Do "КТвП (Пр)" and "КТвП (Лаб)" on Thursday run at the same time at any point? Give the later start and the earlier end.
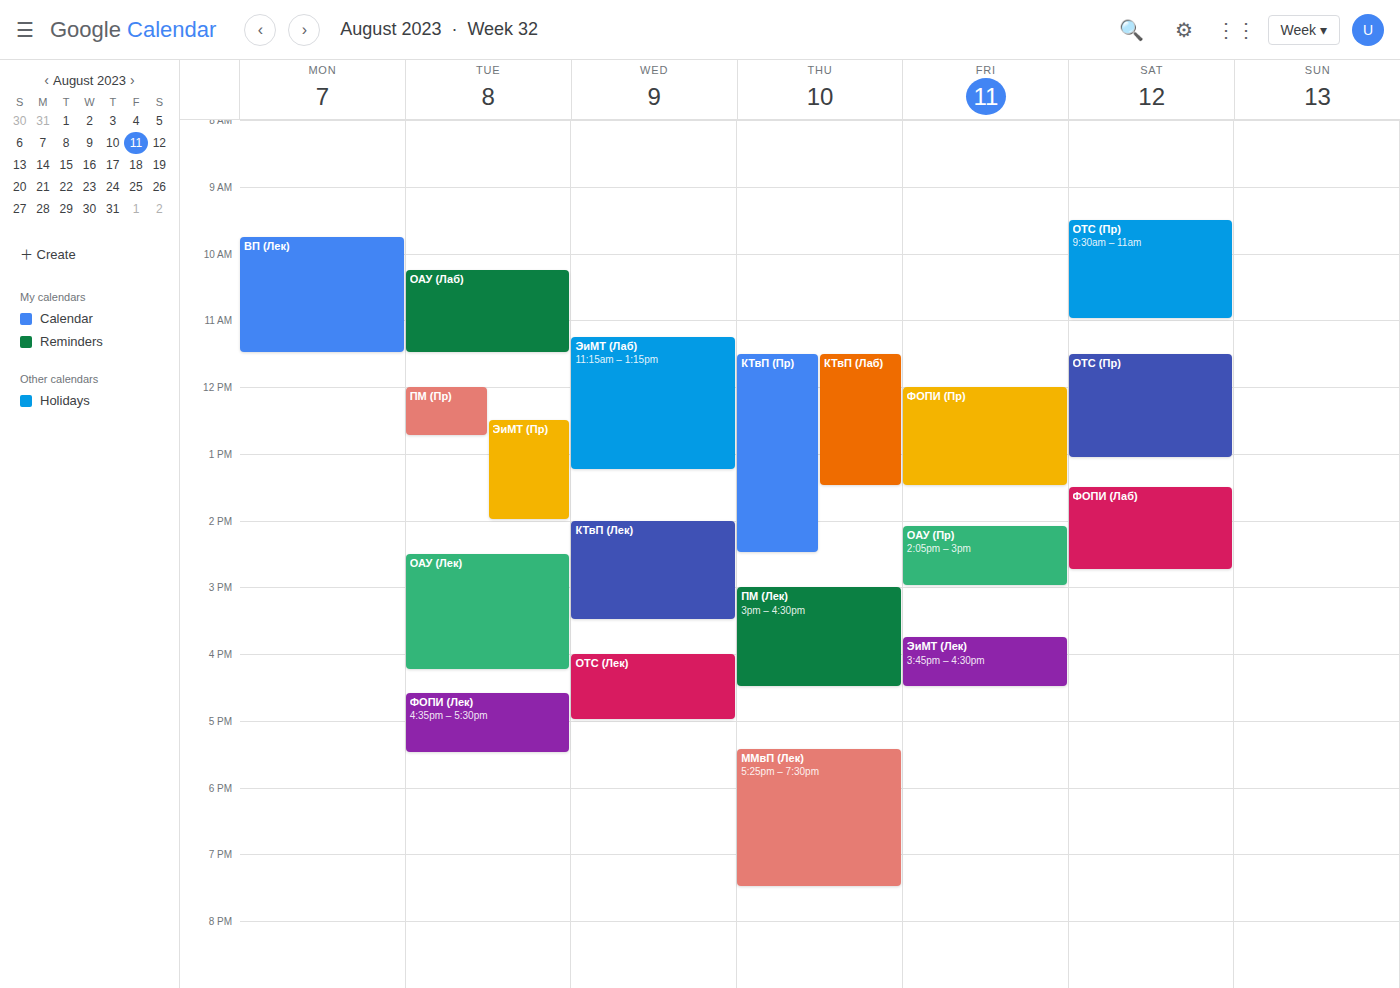
"КТвП (Лаб)" runs 11:30 to 13:30, inside "КТвП (Пр)" -- they overlap.